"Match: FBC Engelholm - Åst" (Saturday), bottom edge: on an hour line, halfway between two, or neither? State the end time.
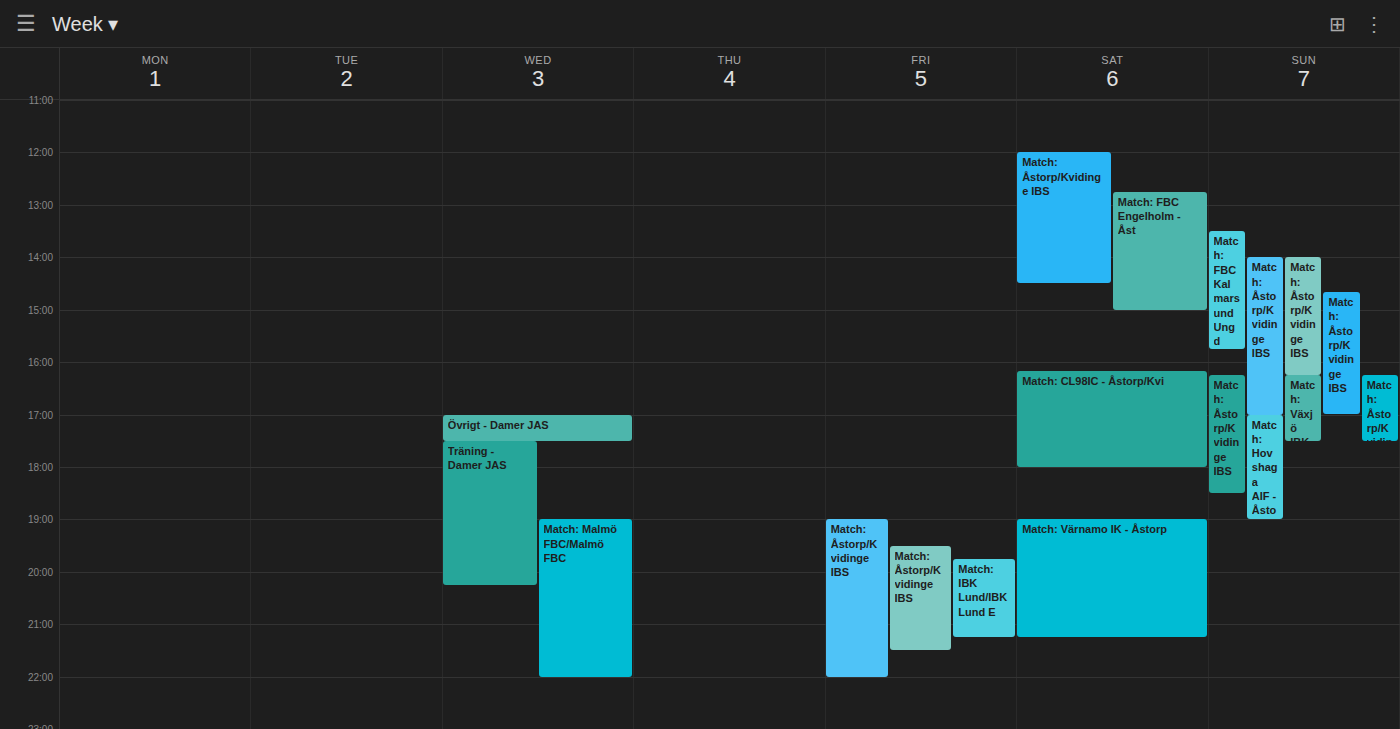
3:00 PM -- exactly on the 3 PM line.